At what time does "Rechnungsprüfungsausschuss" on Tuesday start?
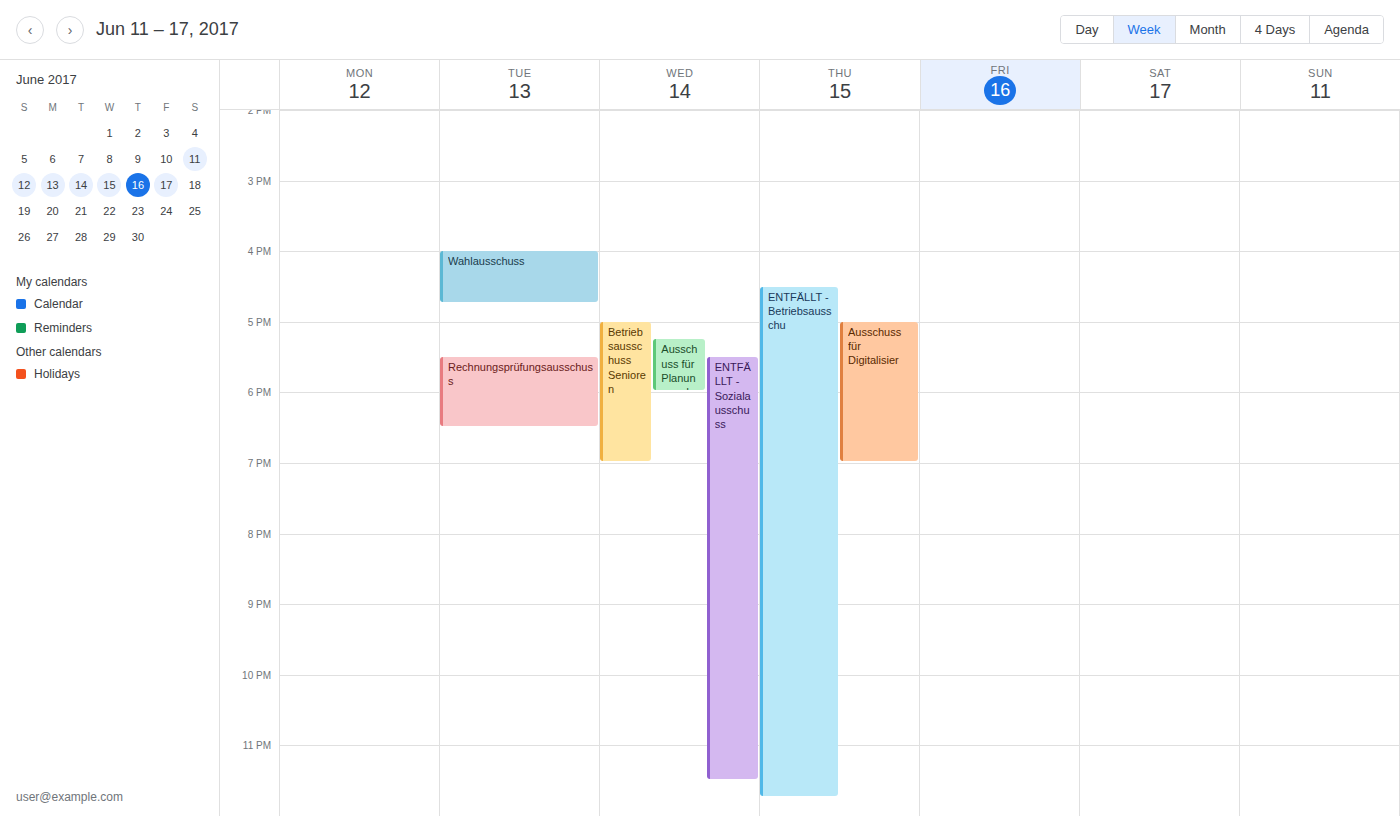
5:30 PM